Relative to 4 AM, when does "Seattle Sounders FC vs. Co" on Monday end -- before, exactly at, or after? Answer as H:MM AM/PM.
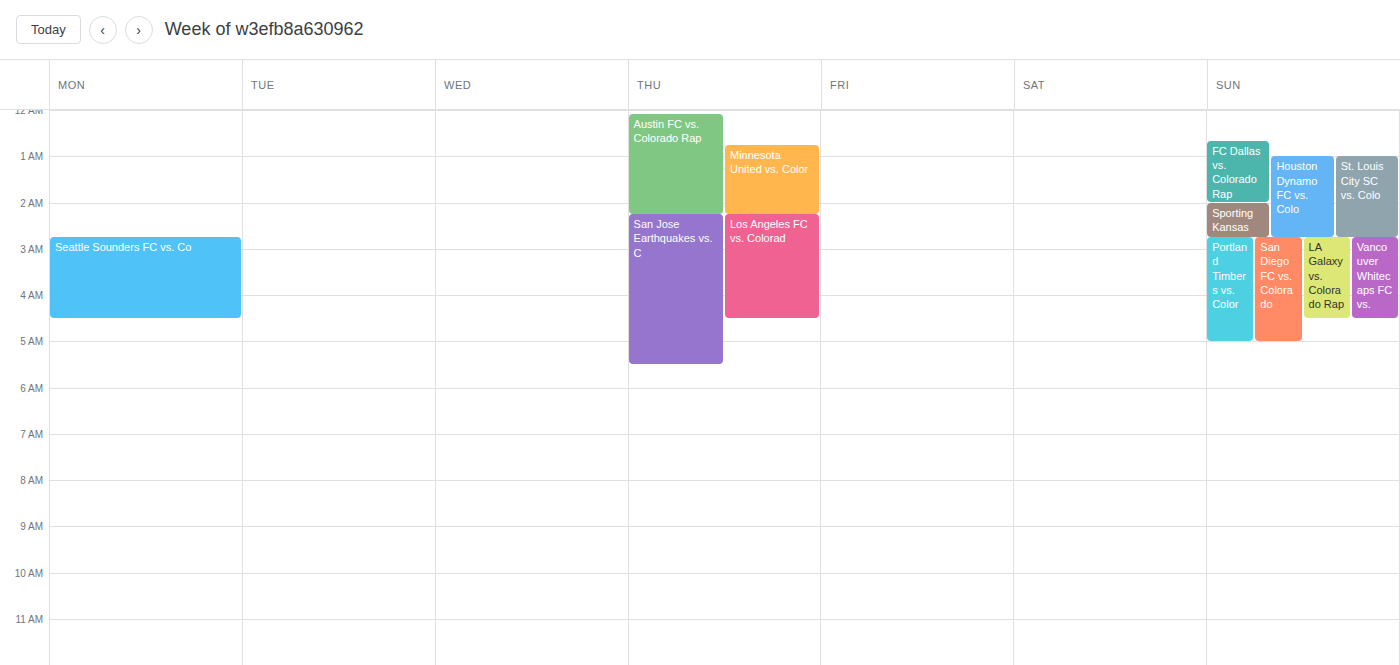
4:30 AM -- after 4 AM, 30 minutes below the 4 AM line.